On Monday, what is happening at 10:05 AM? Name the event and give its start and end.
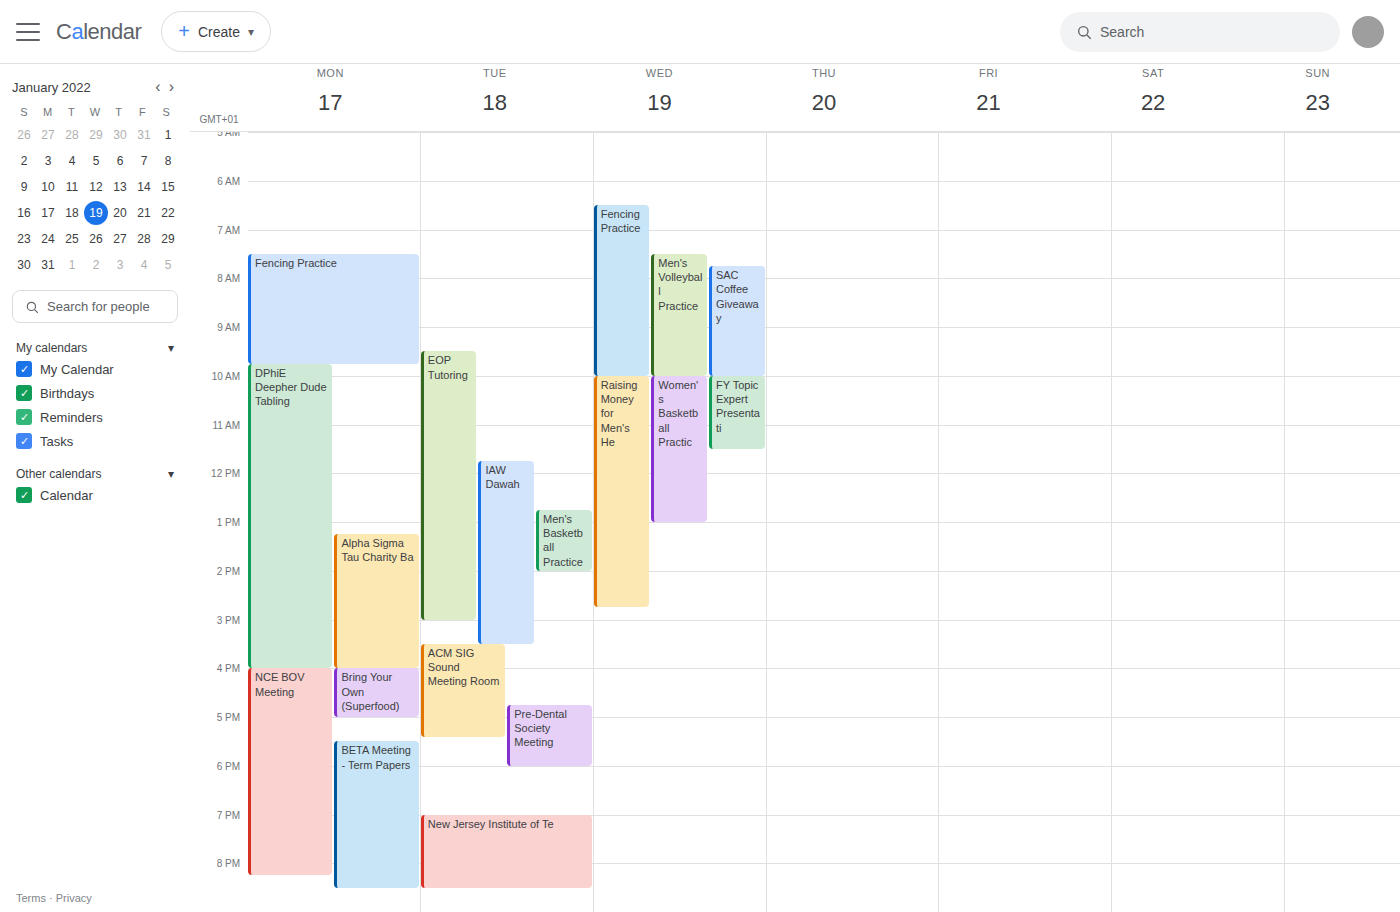
"DPhiE Deepher Dude Tabling", 9:45 AM to 4:00 PM